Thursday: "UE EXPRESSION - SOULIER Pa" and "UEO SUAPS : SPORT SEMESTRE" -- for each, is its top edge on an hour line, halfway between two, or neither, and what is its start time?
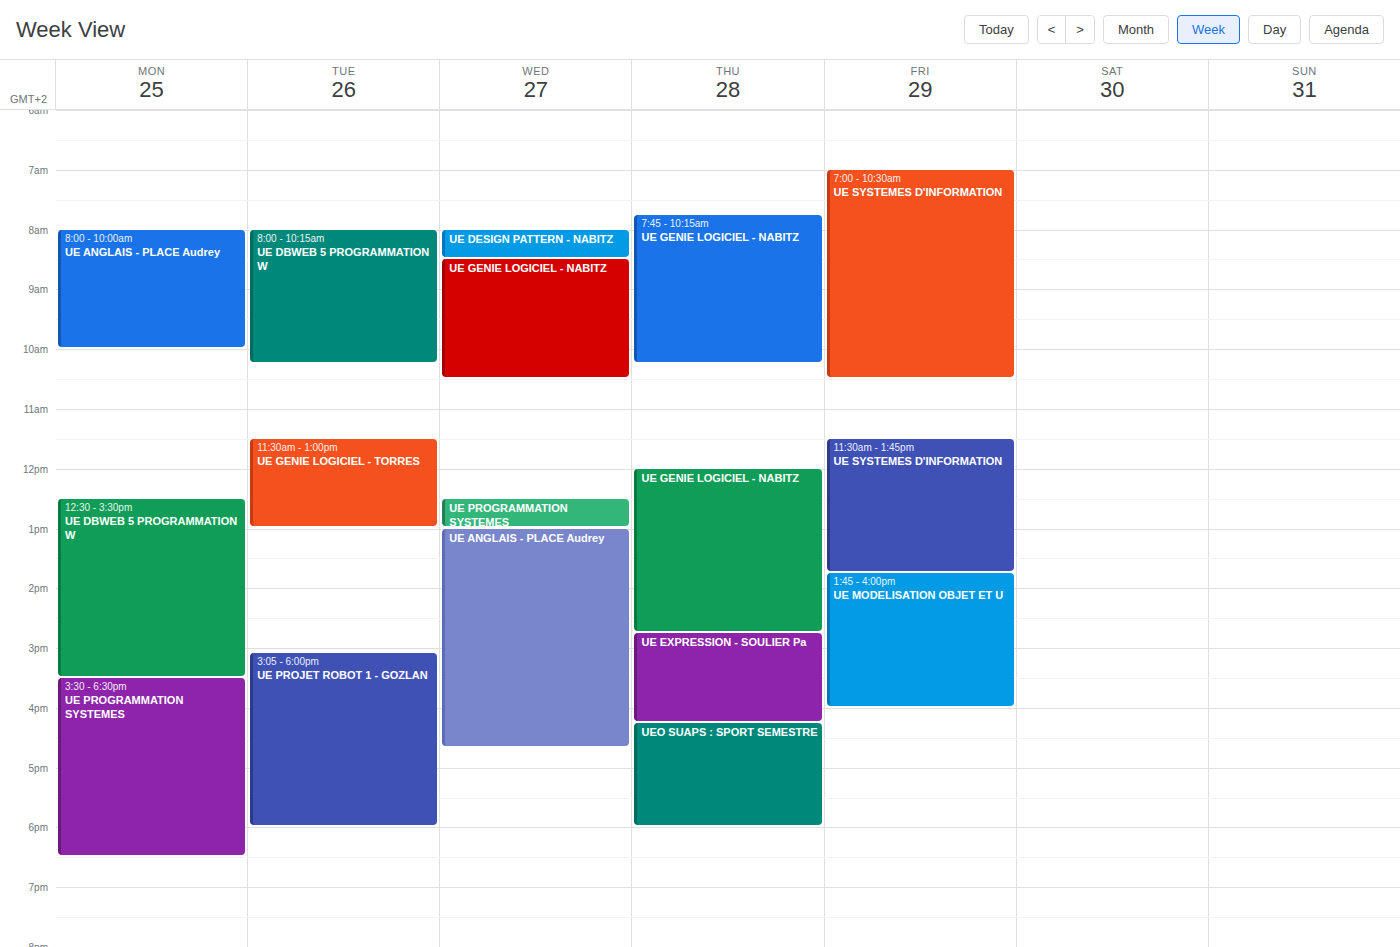
"UE EXPRESSION - SOULIER Pa": 2:45 PM, neither: three quarters of the way from the 2 PM line to the 3 PM line. "UEO SUAPS : SPORT SEMESTRE": 4:15 PM, neither: a quarter of the way from the 4 PM line to the 5 PM line.